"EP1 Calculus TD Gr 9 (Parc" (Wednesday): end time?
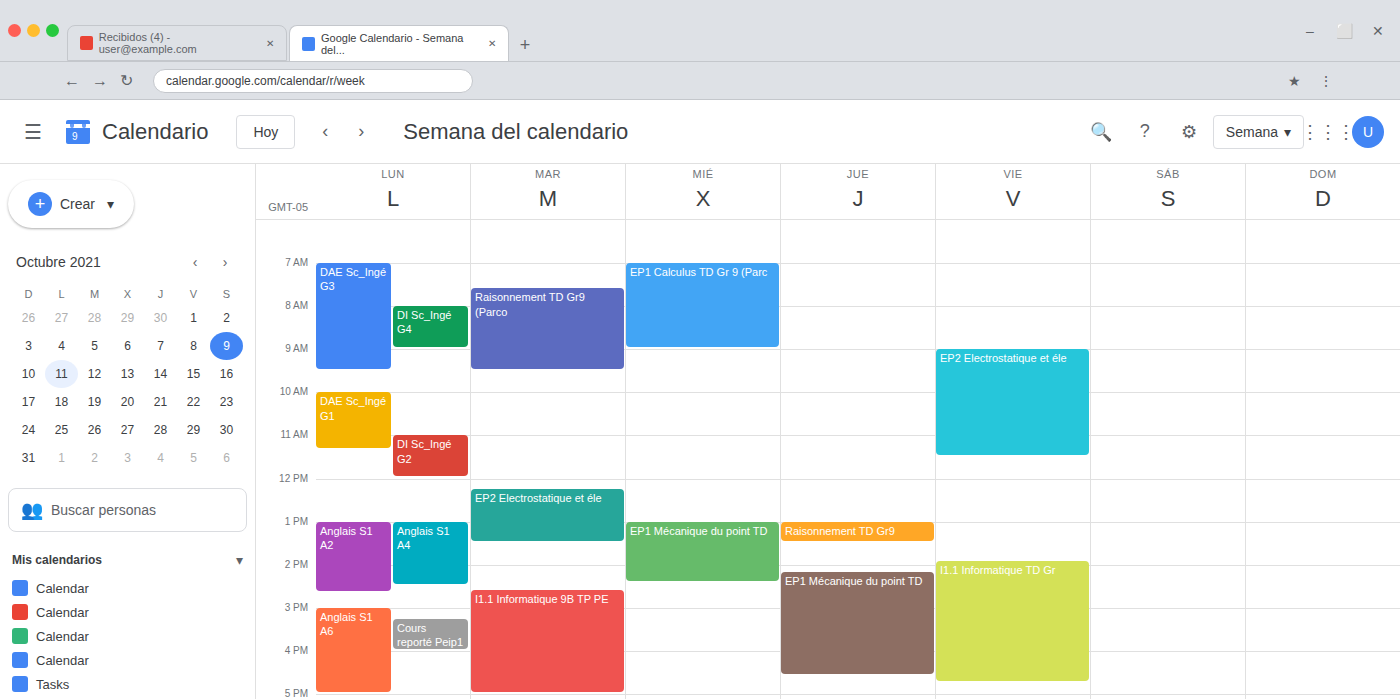
09:00